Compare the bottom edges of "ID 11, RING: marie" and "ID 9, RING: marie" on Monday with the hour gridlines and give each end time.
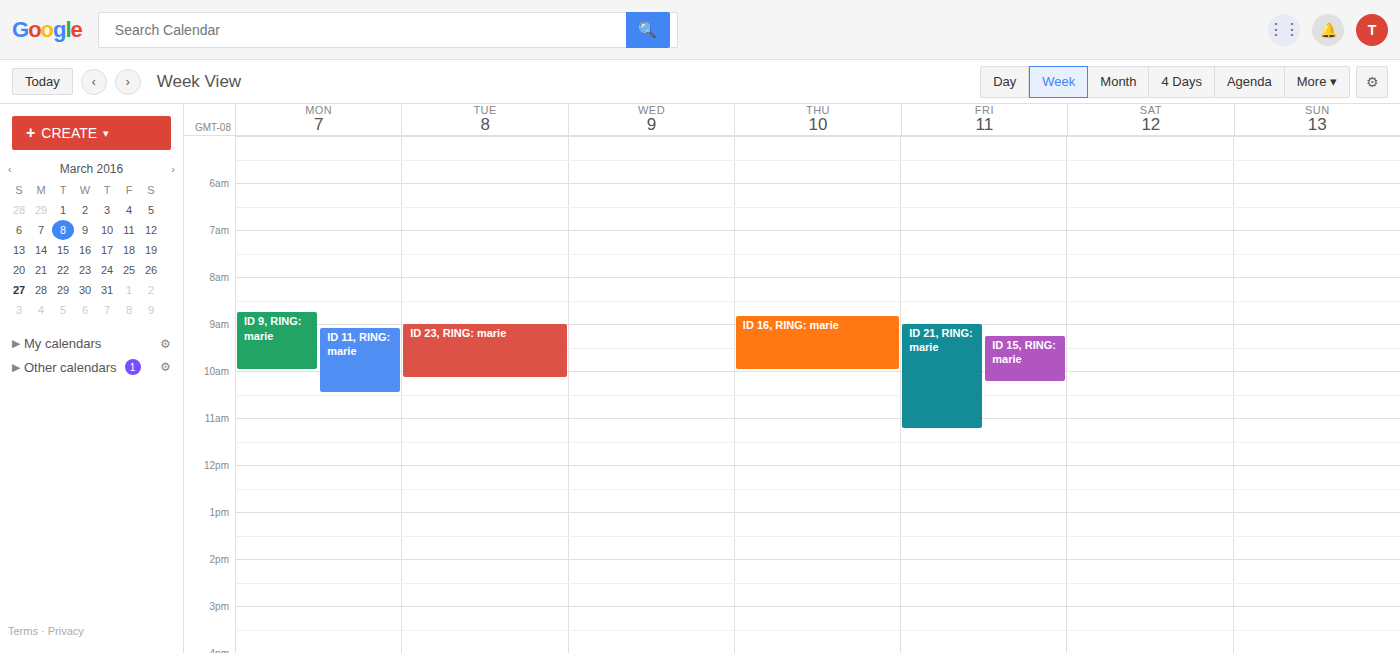
"ID 11, RING: marie": 10:30 AM, halfway between the 10 AM and 11 AM lines. "ID 9, RING: marie": 10:00 AM, exactly on the 10 AM line.